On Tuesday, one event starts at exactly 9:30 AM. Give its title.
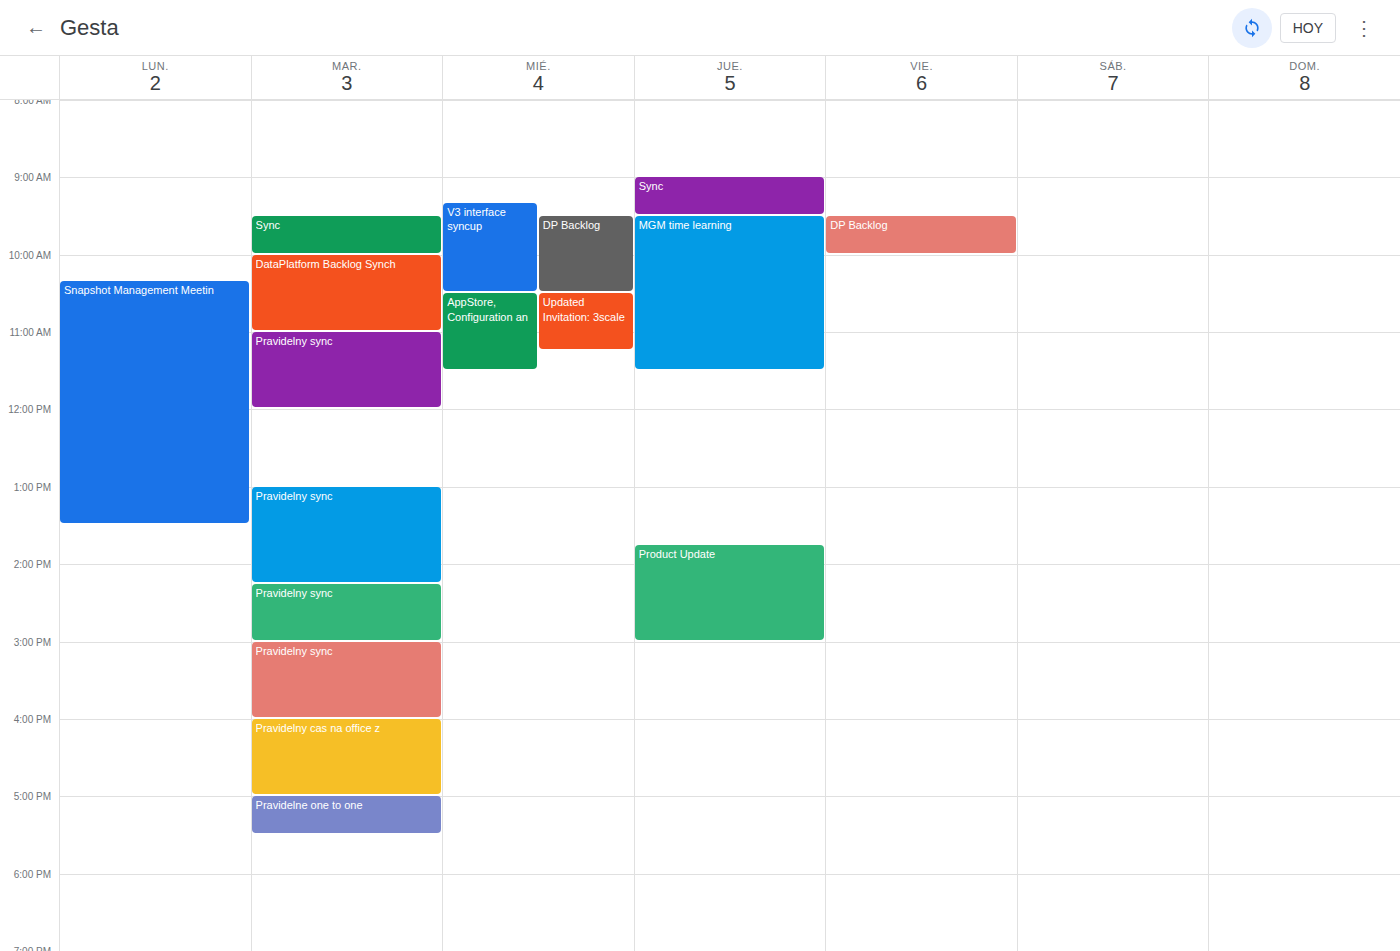
"Sync"